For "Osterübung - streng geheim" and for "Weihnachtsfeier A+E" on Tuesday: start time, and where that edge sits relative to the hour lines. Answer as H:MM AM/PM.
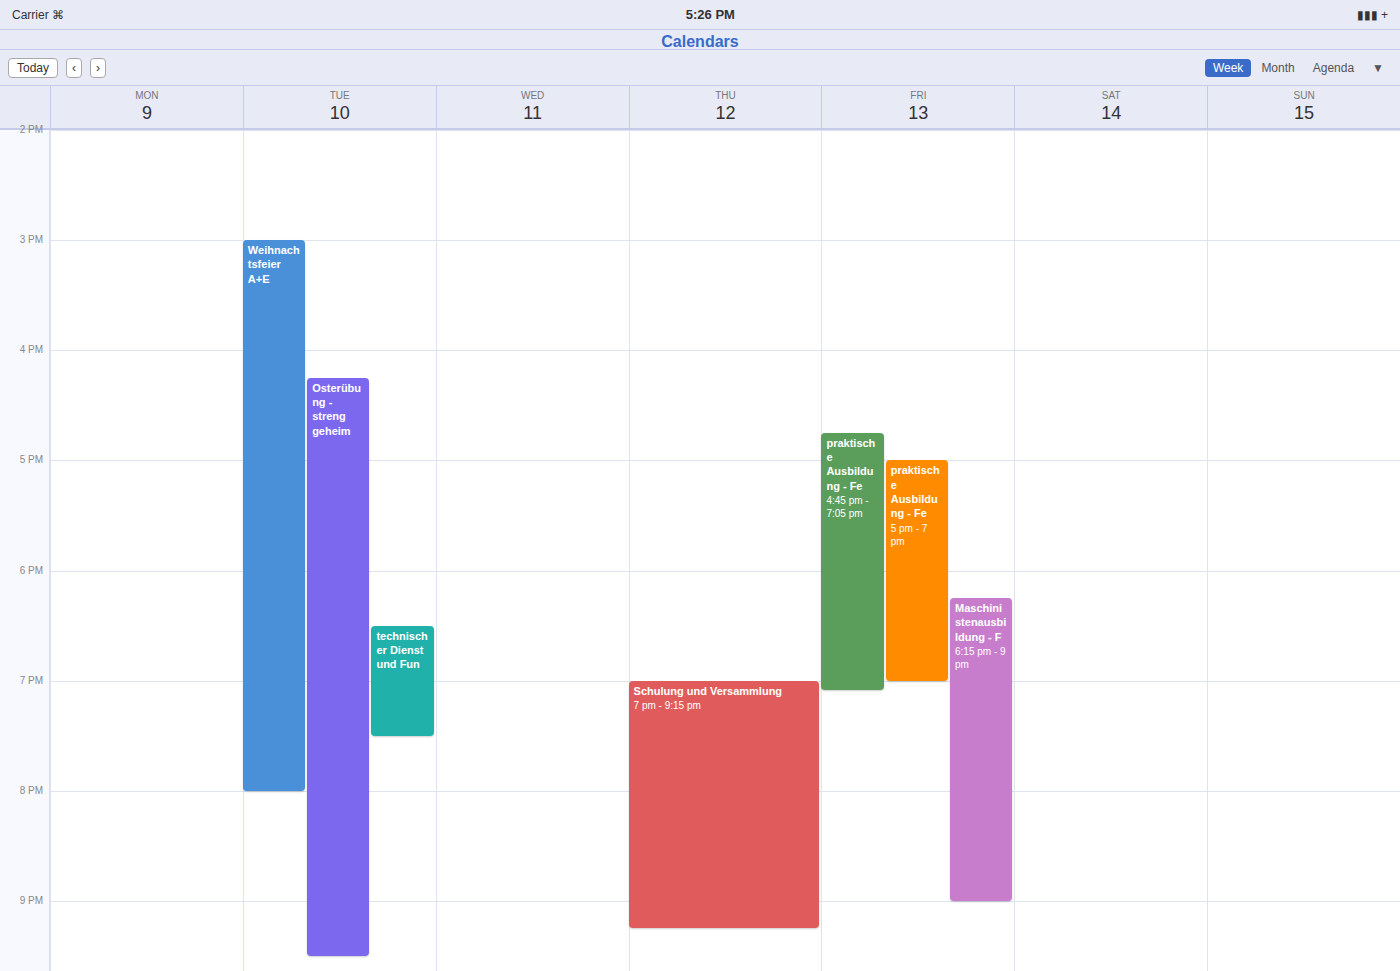
"Osterübung - streng geheim": 4:15 PM, neither: a quarter of the way from the 4 PM line to the 5 PM line. "Weihnachtsfeier A+E": 3:00 PM, exactly on the 3 PM line.